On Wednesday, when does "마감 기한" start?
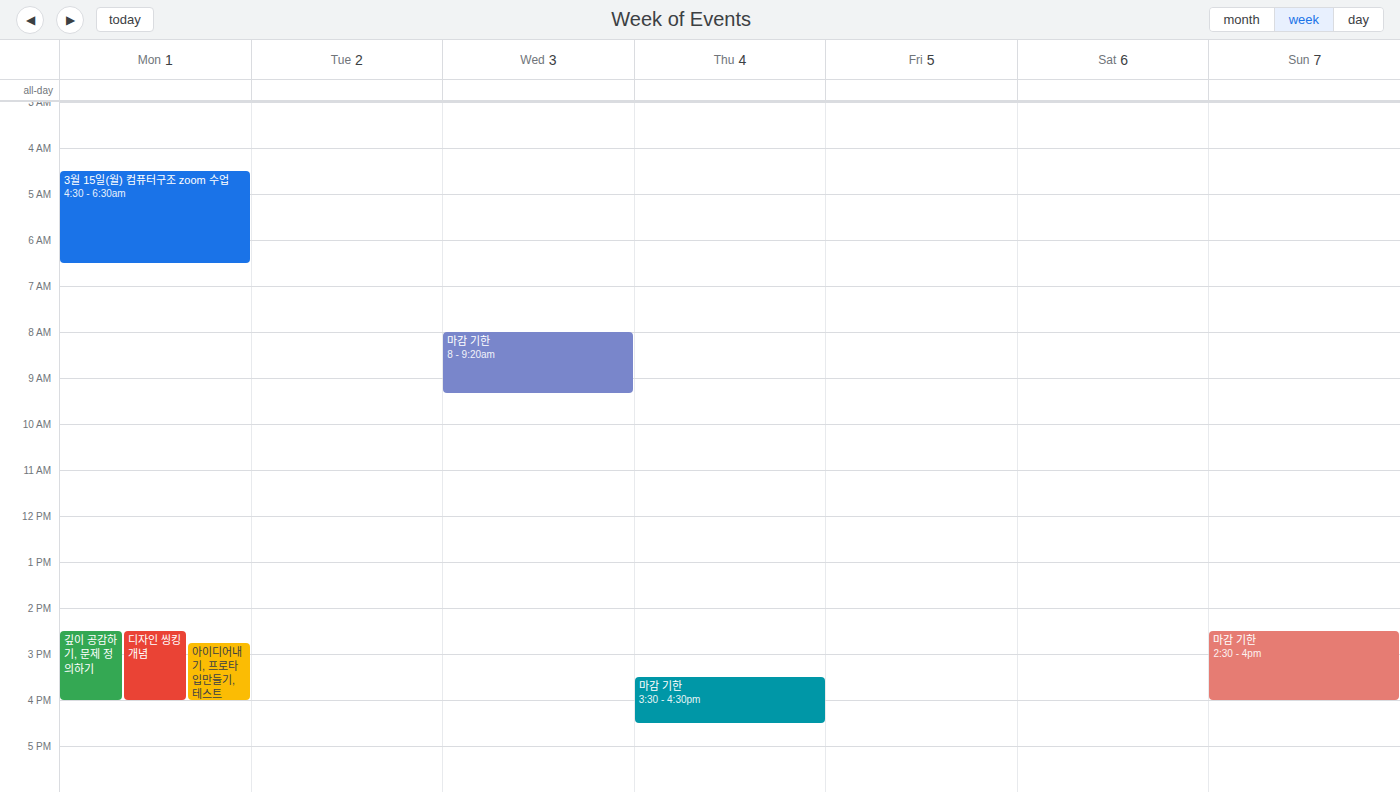
8:00 AM